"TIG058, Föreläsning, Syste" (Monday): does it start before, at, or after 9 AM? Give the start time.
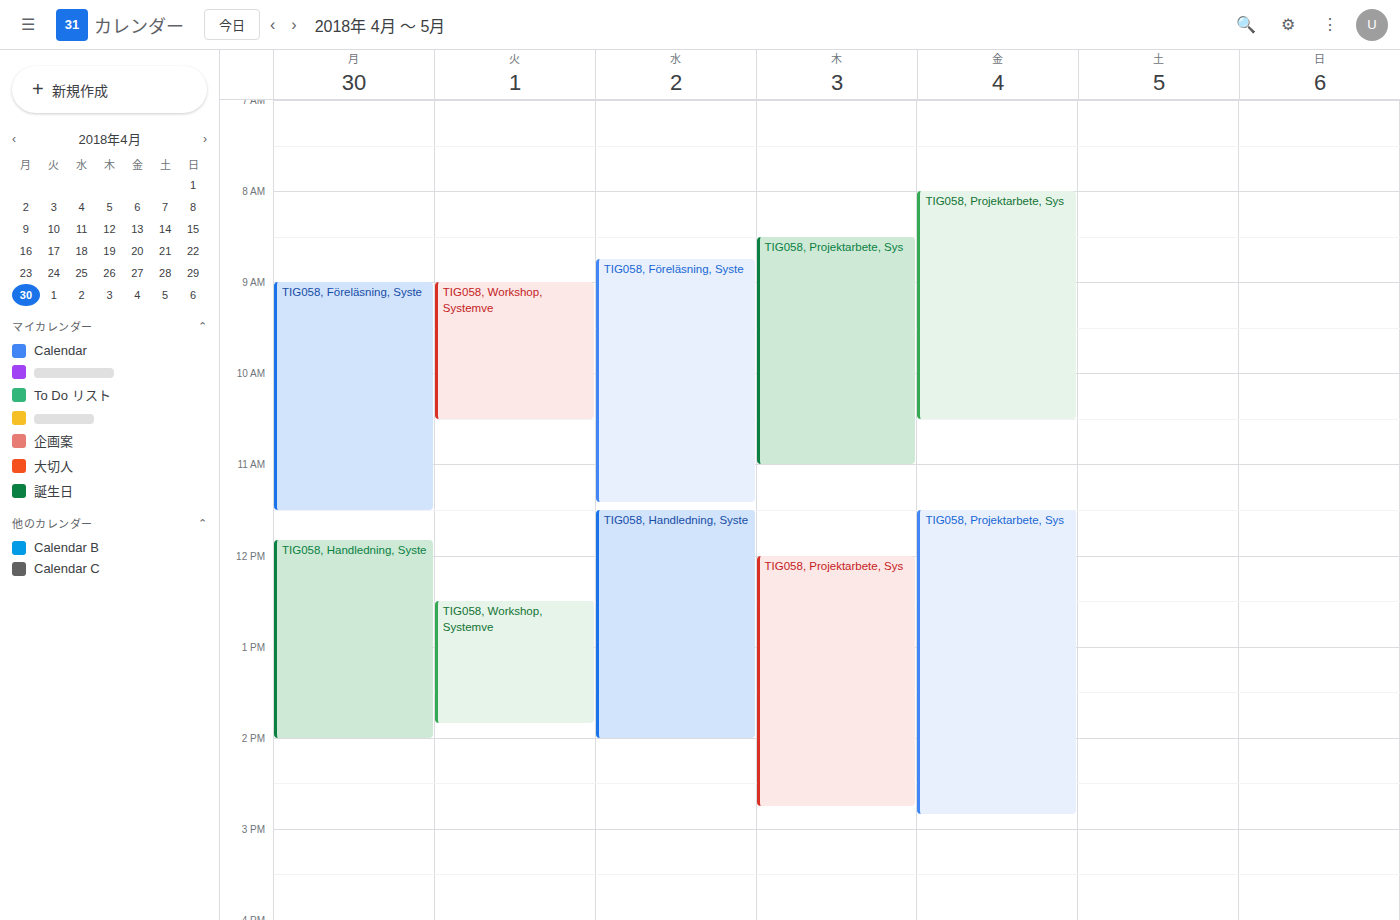
9:00 AM -- exactly at 9 AM, on the 9 AM line.